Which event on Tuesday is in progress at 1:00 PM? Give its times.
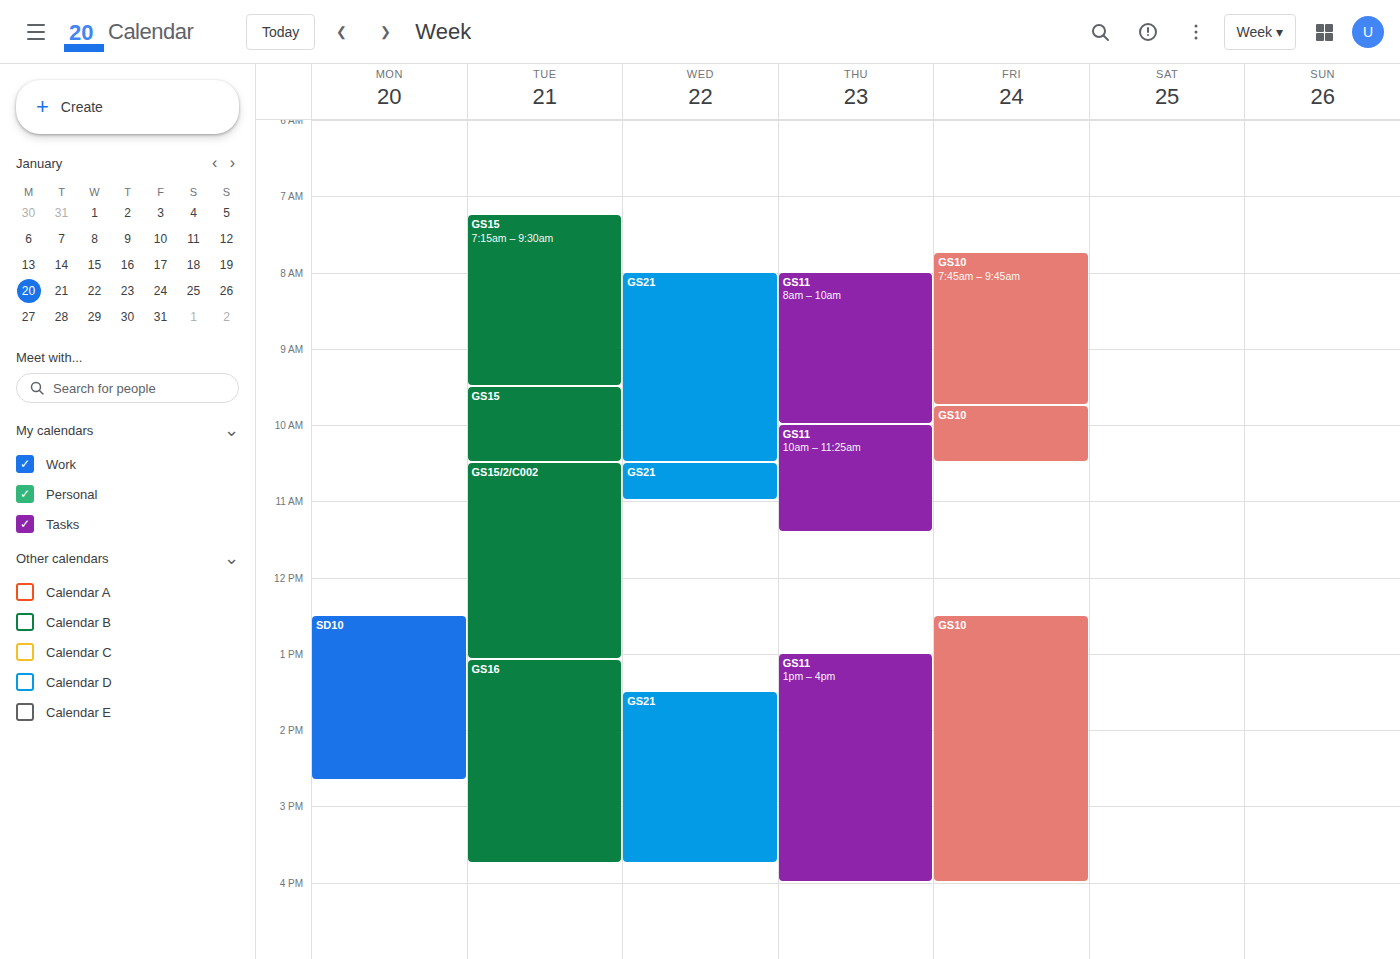
"GS15/2/C002", 10:30 AM to 1:05 PM